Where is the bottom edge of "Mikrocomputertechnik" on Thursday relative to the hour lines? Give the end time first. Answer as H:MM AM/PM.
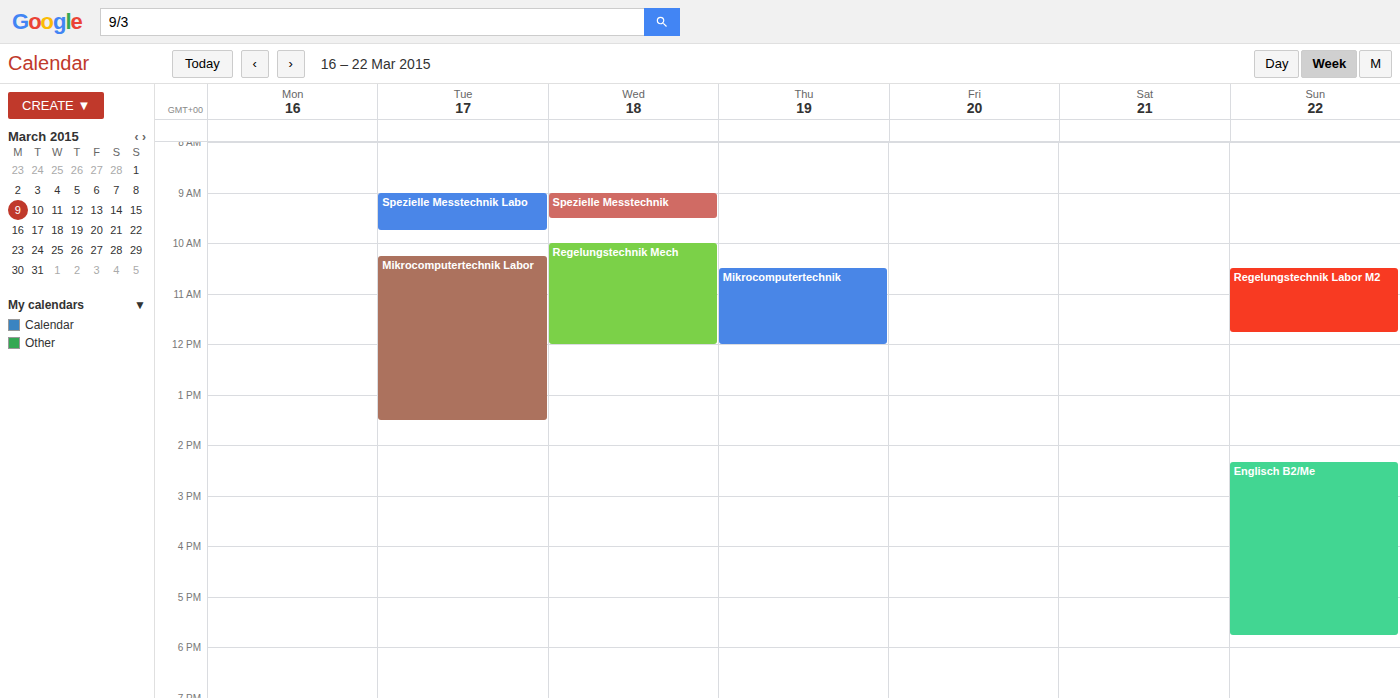
12:00 PM -- exactly on the 12 PM line.